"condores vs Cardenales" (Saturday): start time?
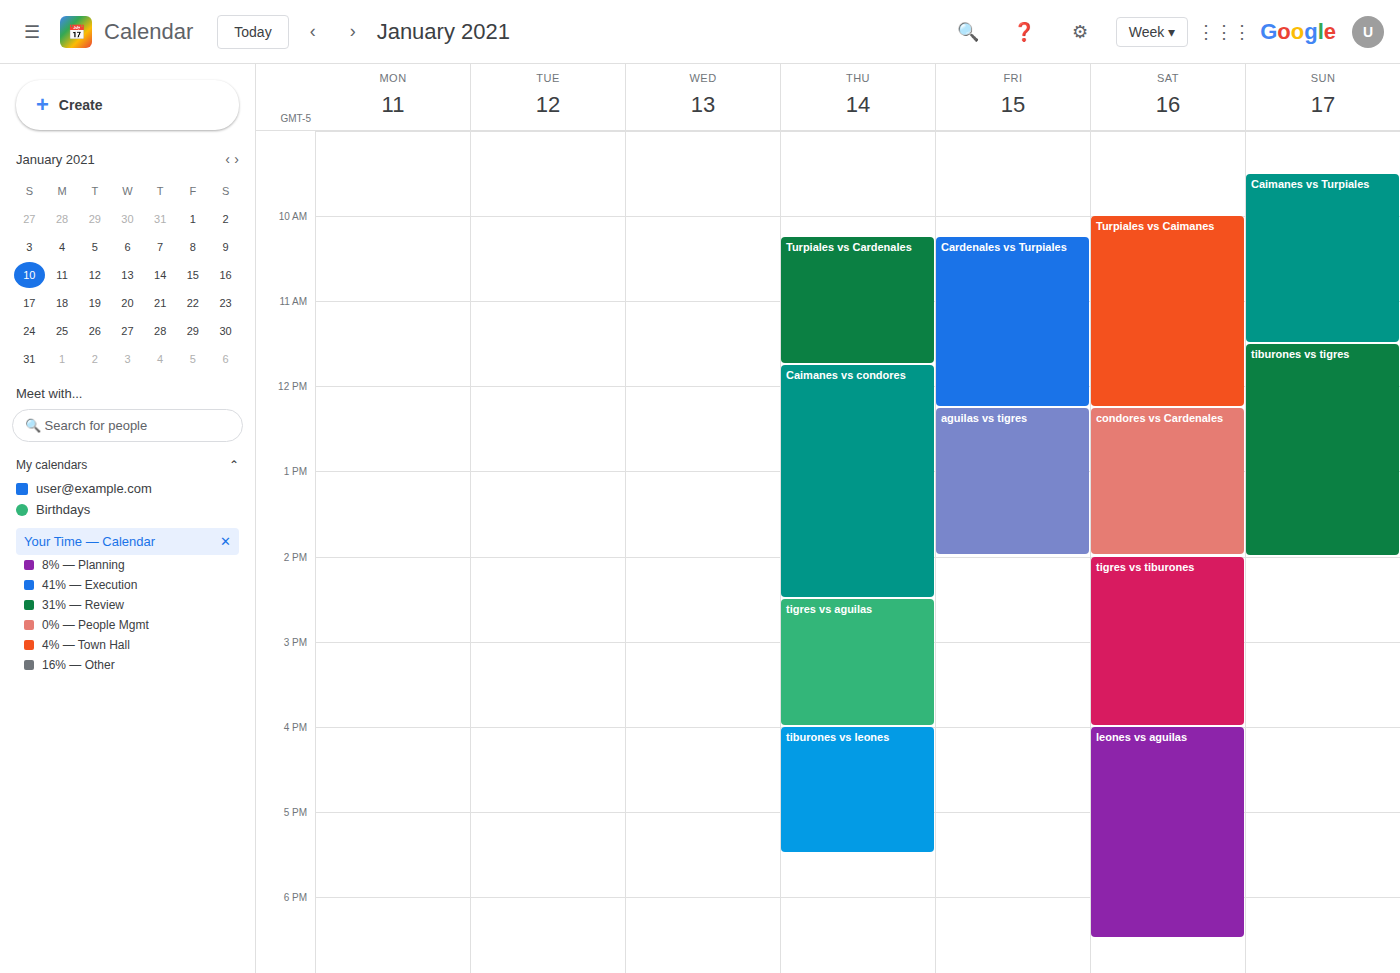
12:15 PM